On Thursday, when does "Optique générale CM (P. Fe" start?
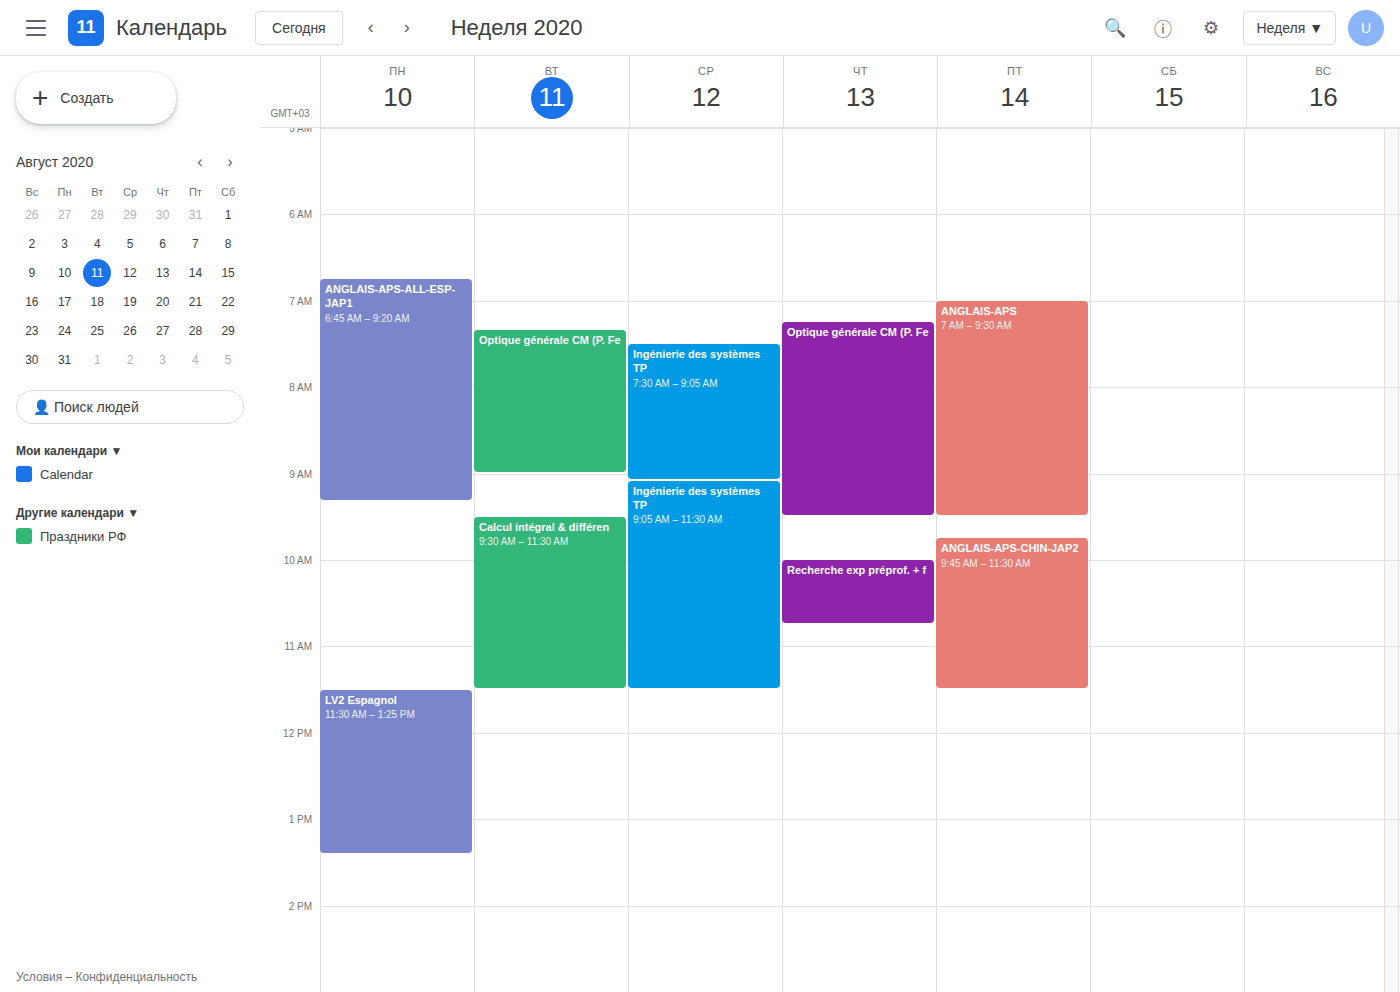
7:15 AM